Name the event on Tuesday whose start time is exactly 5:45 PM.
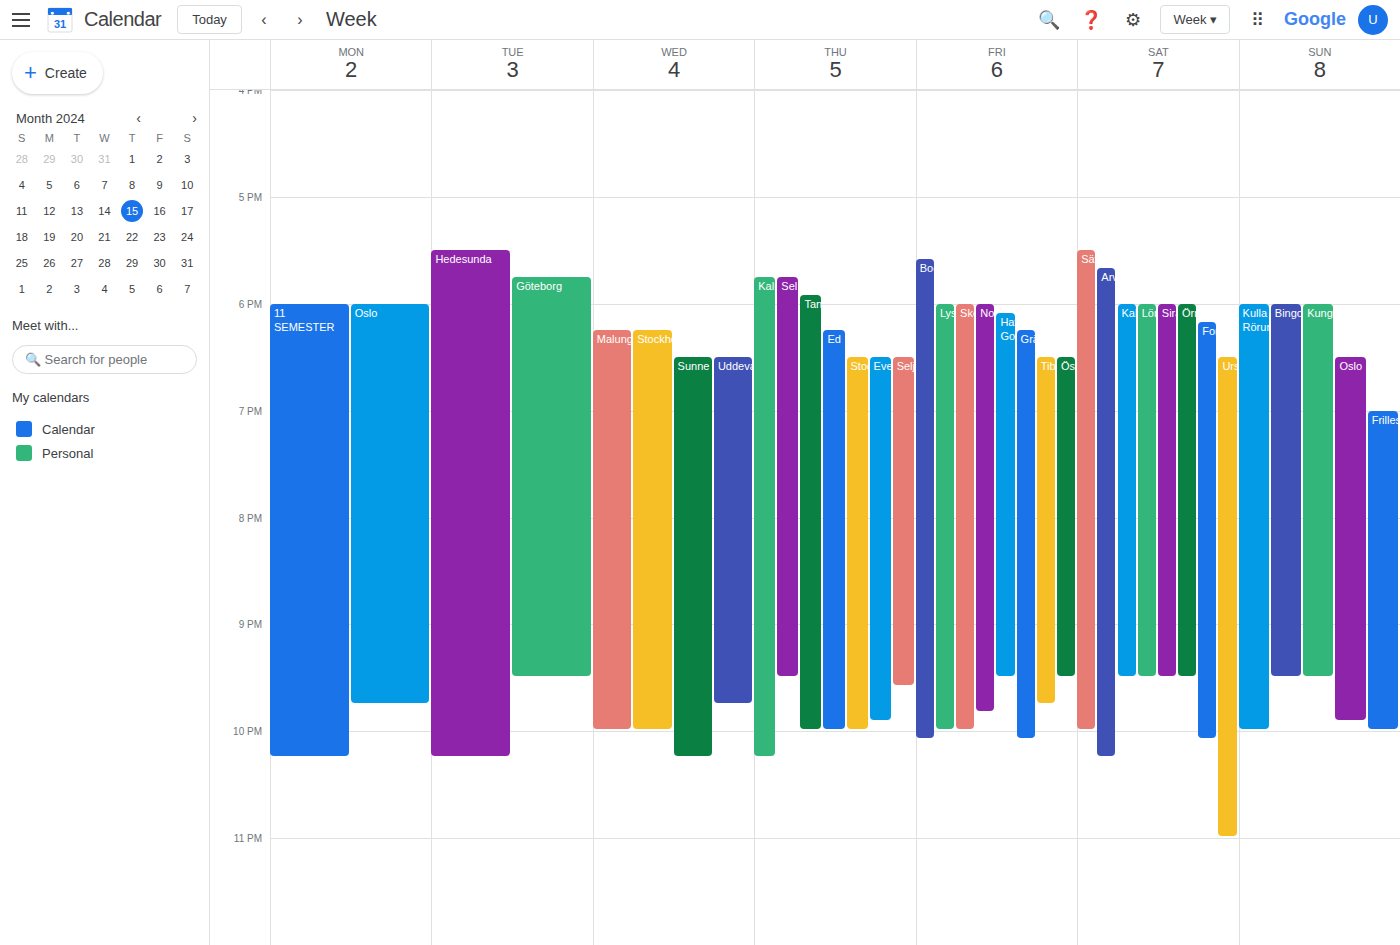
"Göteborg"